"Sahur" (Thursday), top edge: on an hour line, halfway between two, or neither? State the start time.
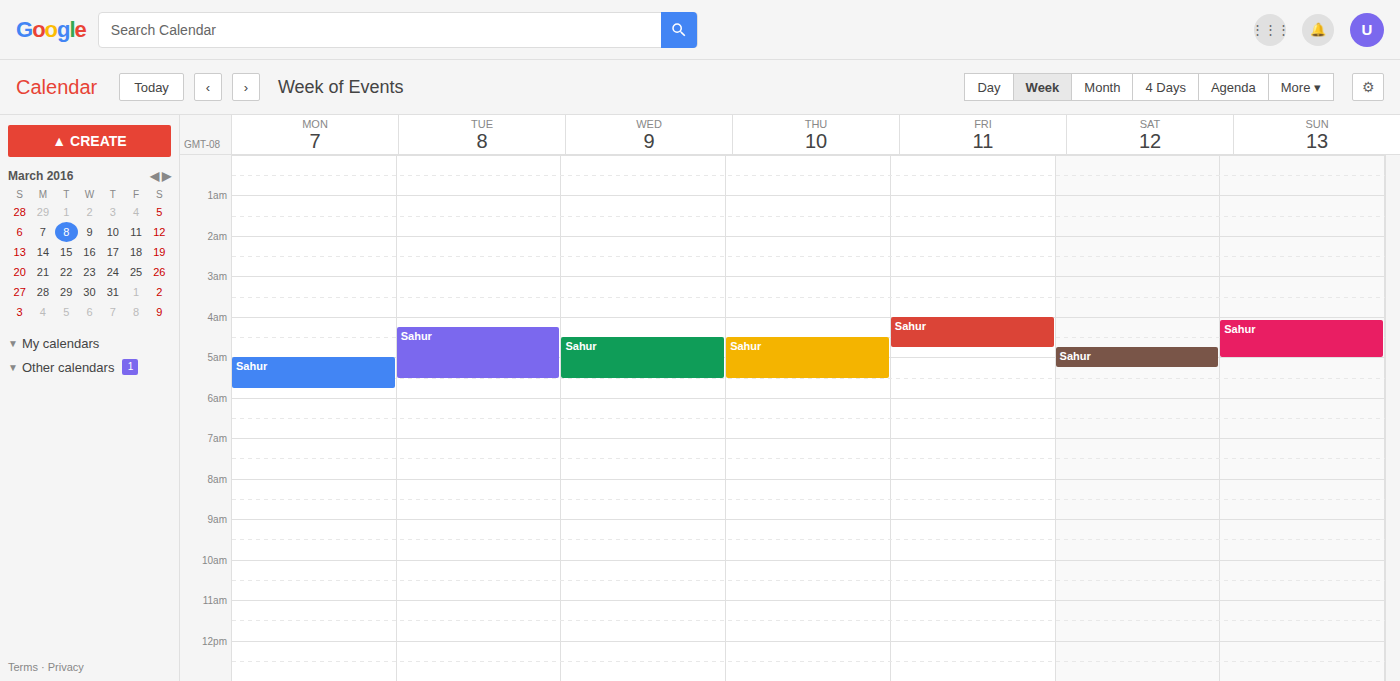
4:30 AM -- halfway between the 4 AM and 5 AM lines.